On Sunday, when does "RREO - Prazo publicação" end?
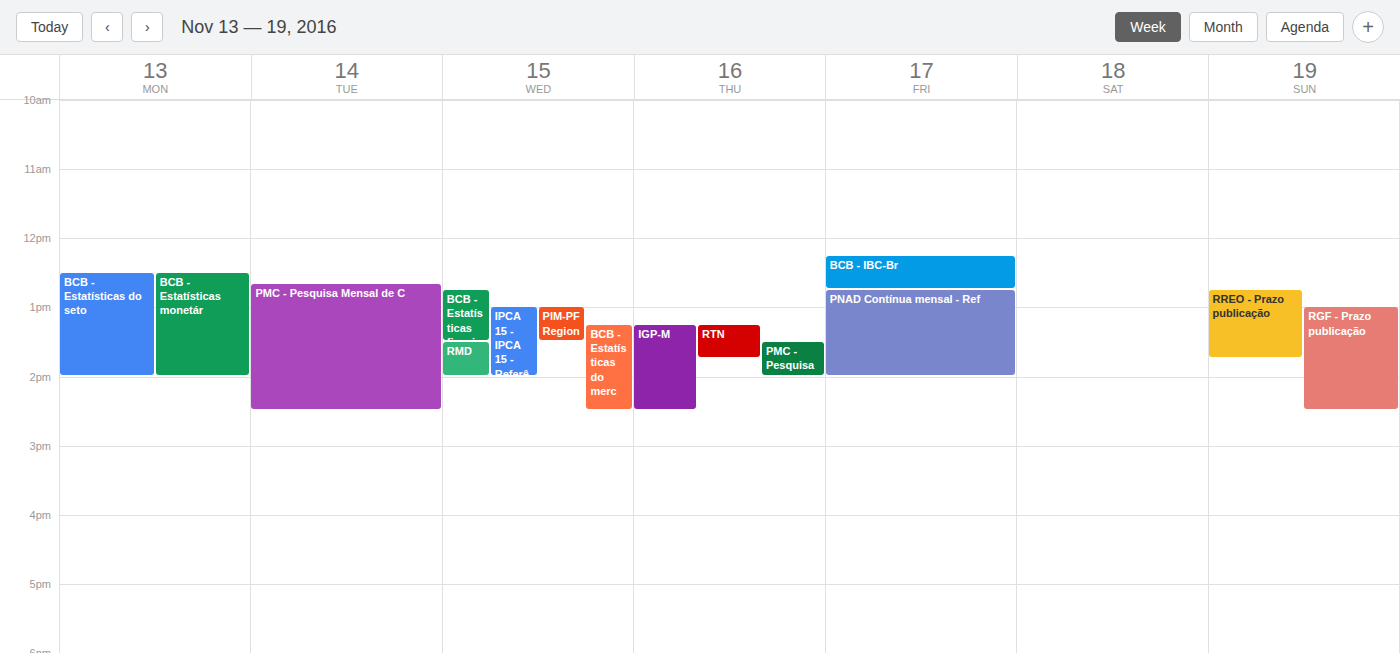
1:45 PM